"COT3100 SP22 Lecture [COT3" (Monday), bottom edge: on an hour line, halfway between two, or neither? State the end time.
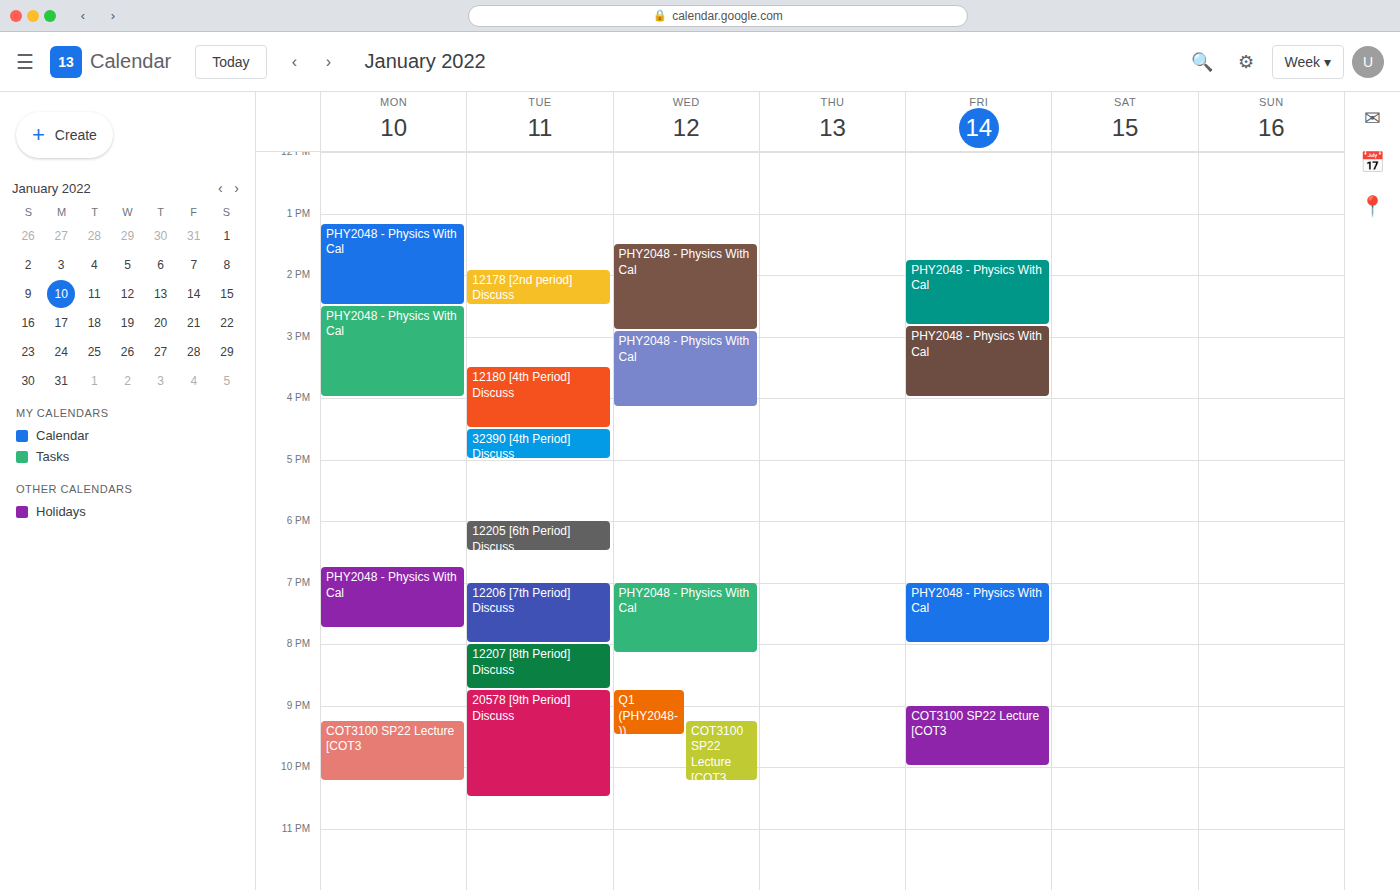
10:15 PM -- neither: a quarter of the way from the 10 PM line to the 11 PM line.